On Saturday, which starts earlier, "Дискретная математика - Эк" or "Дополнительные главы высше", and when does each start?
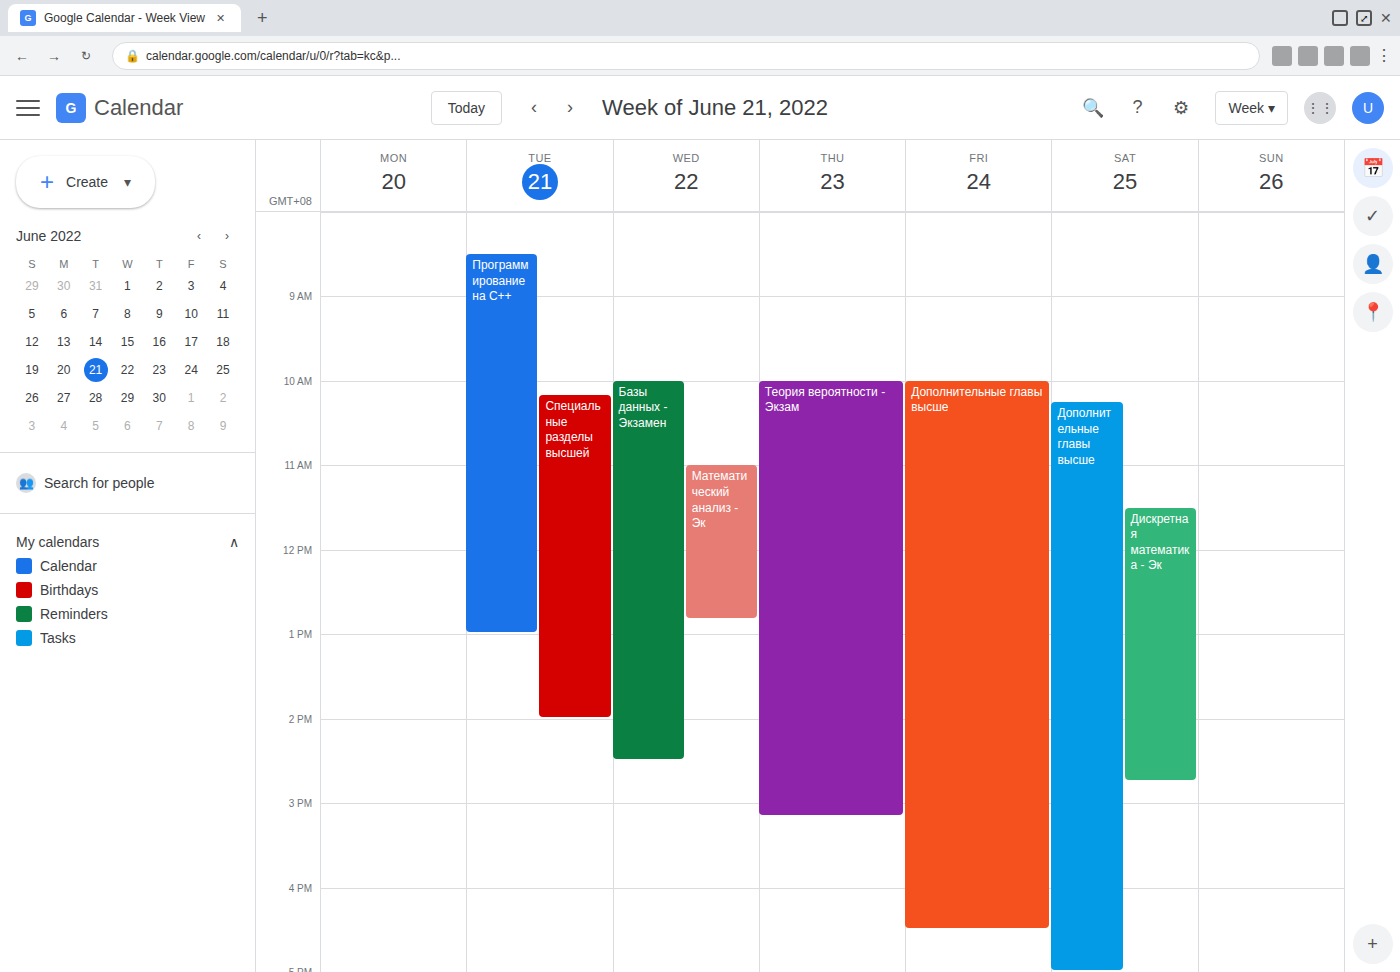
"Дополнительные главы высше" 10:15 AM; "Дискретная математика - Эк" 11:30 AM.